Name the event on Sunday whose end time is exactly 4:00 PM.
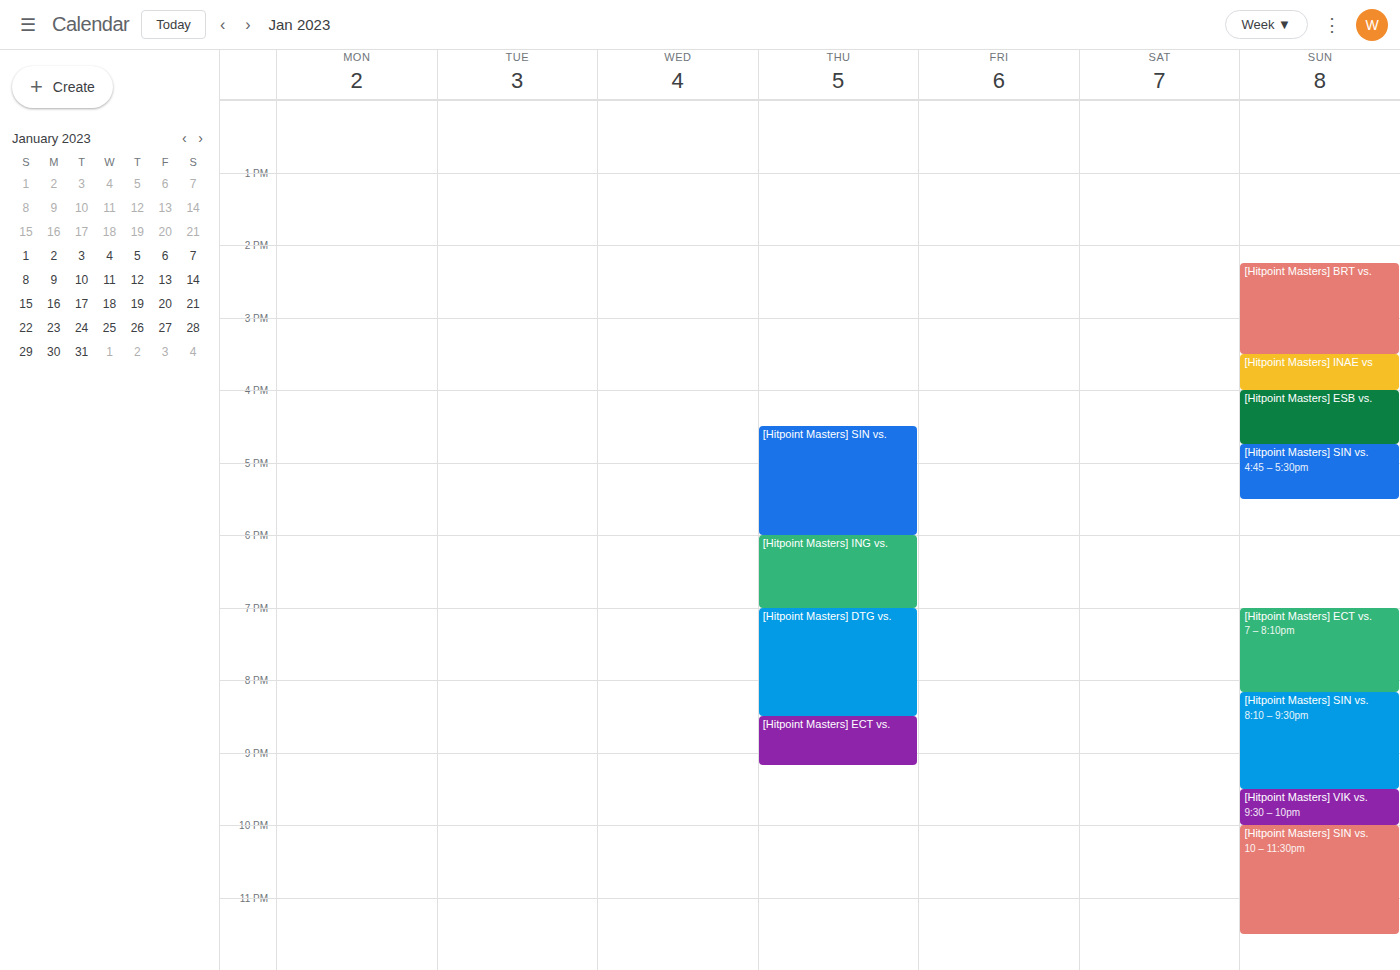
"[Hitpoint Masters] INAE vs"